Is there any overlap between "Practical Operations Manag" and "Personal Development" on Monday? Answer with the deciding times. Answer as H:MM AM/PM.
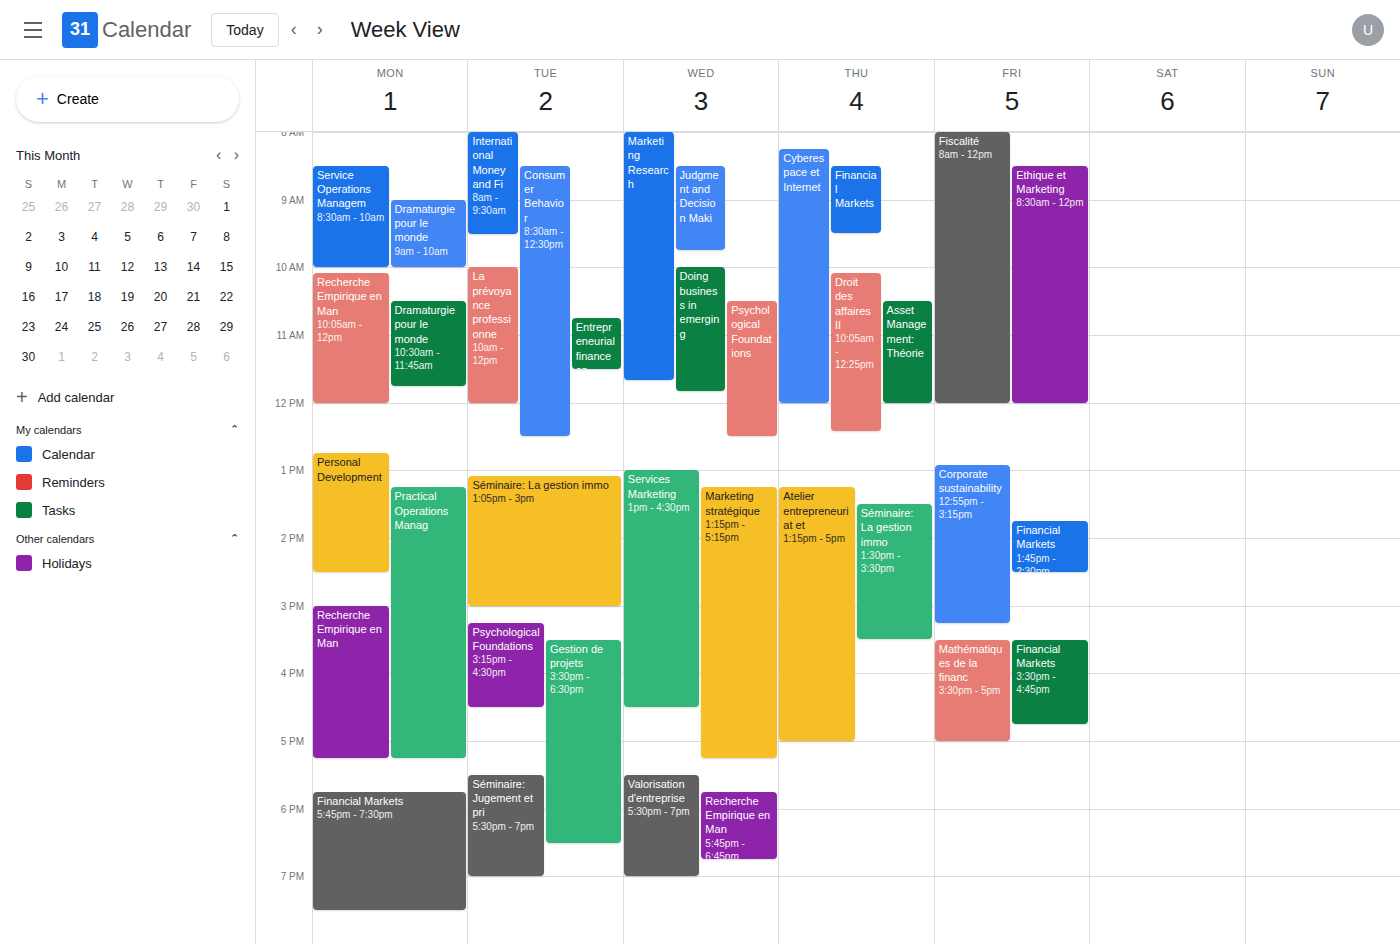
"Practical Operations Manag" starts at 1:15 PM, before "Personal Development" ends at 2:30 PM -- they overlap.